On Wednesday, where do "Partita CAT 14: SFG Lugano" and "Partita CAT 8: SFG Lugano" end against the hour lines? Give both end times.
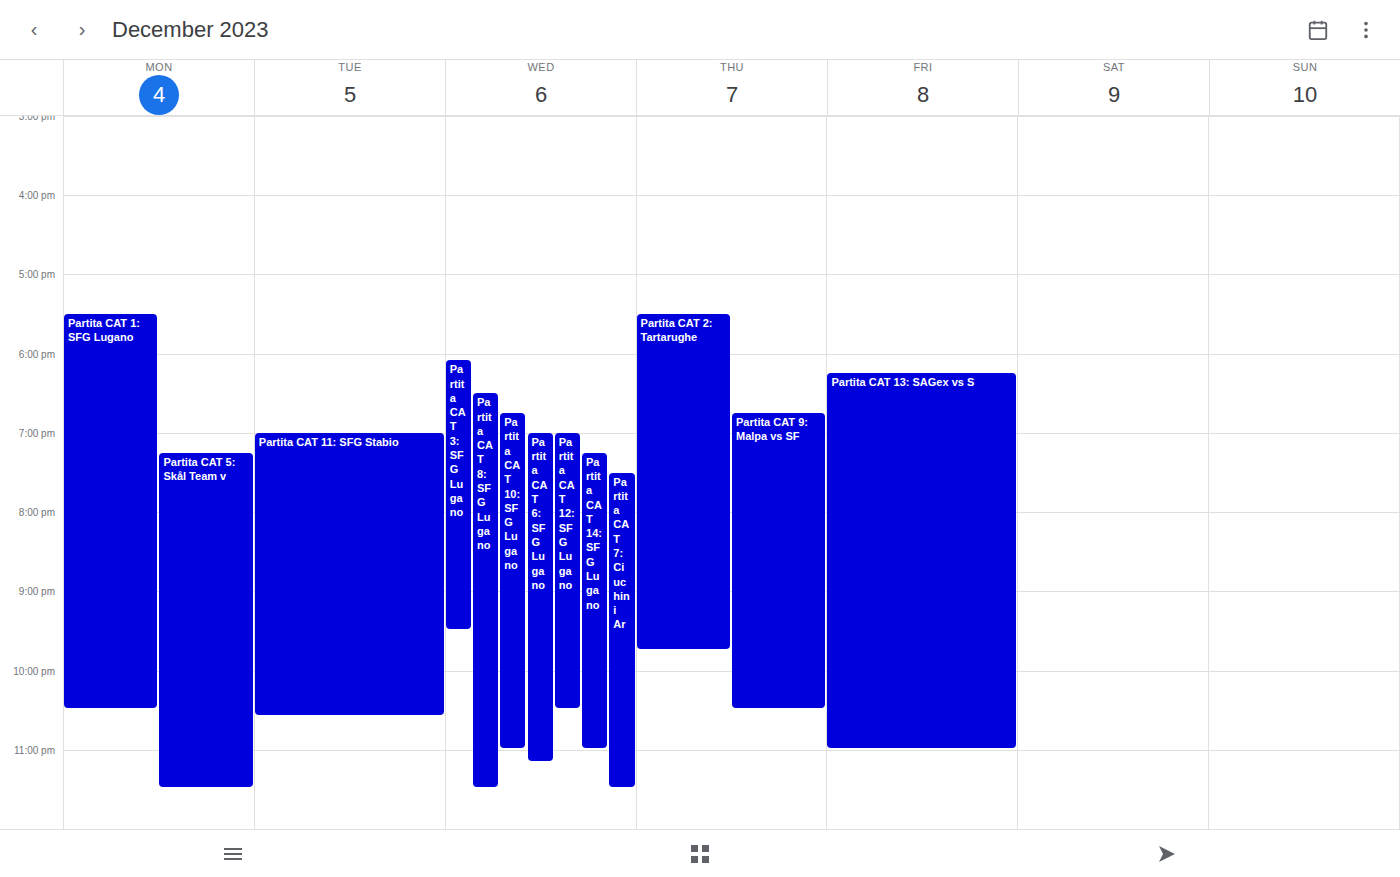
"Partita CAT 14: SFG Lugano": 11:00 PM, exactly on the 11 PM line. "Partita CAT 8: SFG Lugano": 11:30 PM, halfway between the 11 PM and 12 AM lines.